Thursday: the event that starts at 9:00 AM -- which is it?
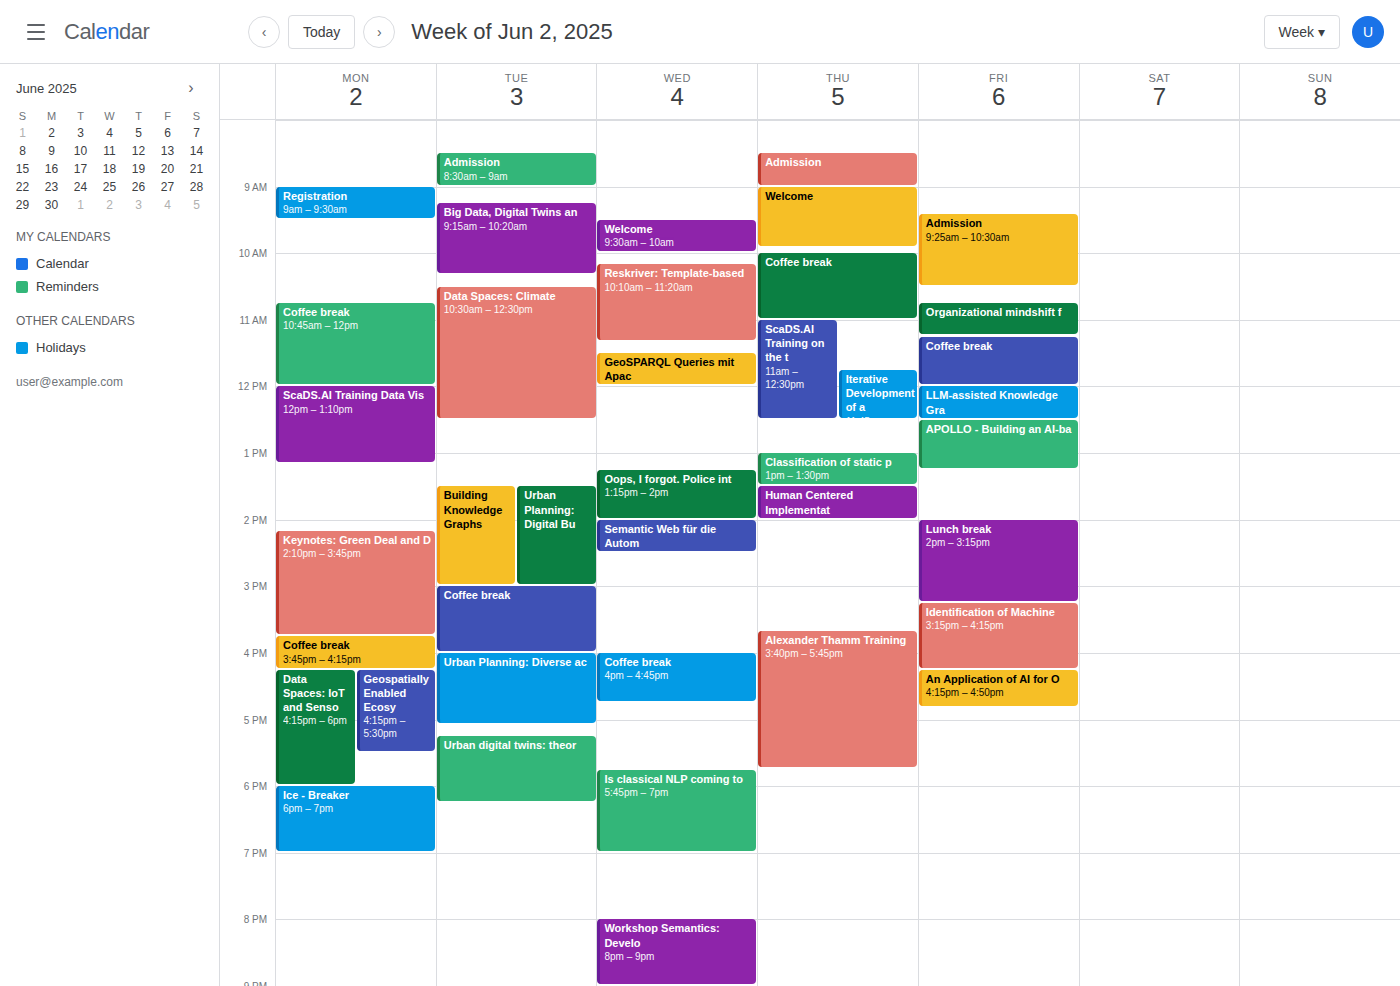
"Welcome"